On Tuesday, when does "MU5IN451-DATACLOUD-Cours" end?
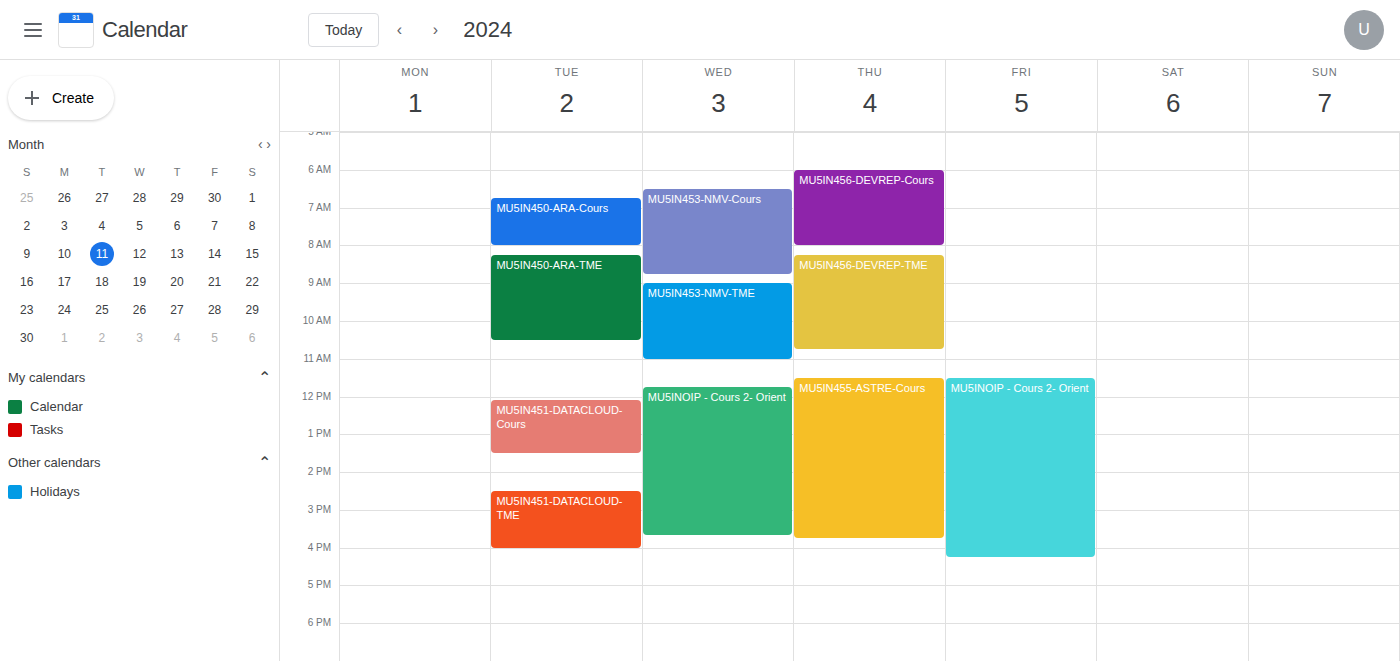
1:30 PM